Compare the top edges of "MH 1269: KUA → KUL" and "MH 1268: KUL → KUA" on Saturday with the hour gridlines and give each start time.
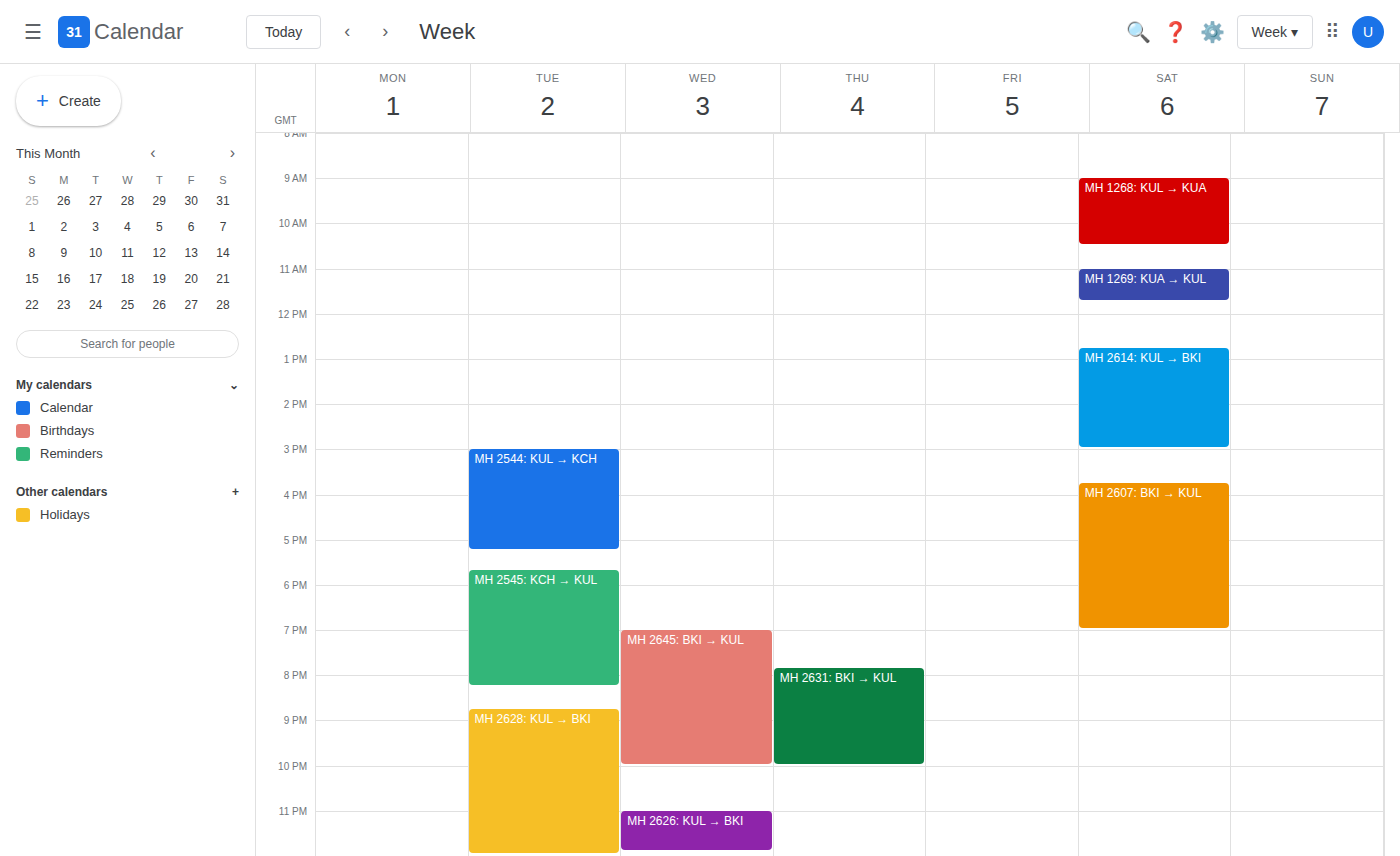
"MH 1269: KUA → KUL": 11:00 AM, exactly on the 11 AM line. "MH 1268: KUL → KUA": 9:00 AM, exactly on the 9 AM line.